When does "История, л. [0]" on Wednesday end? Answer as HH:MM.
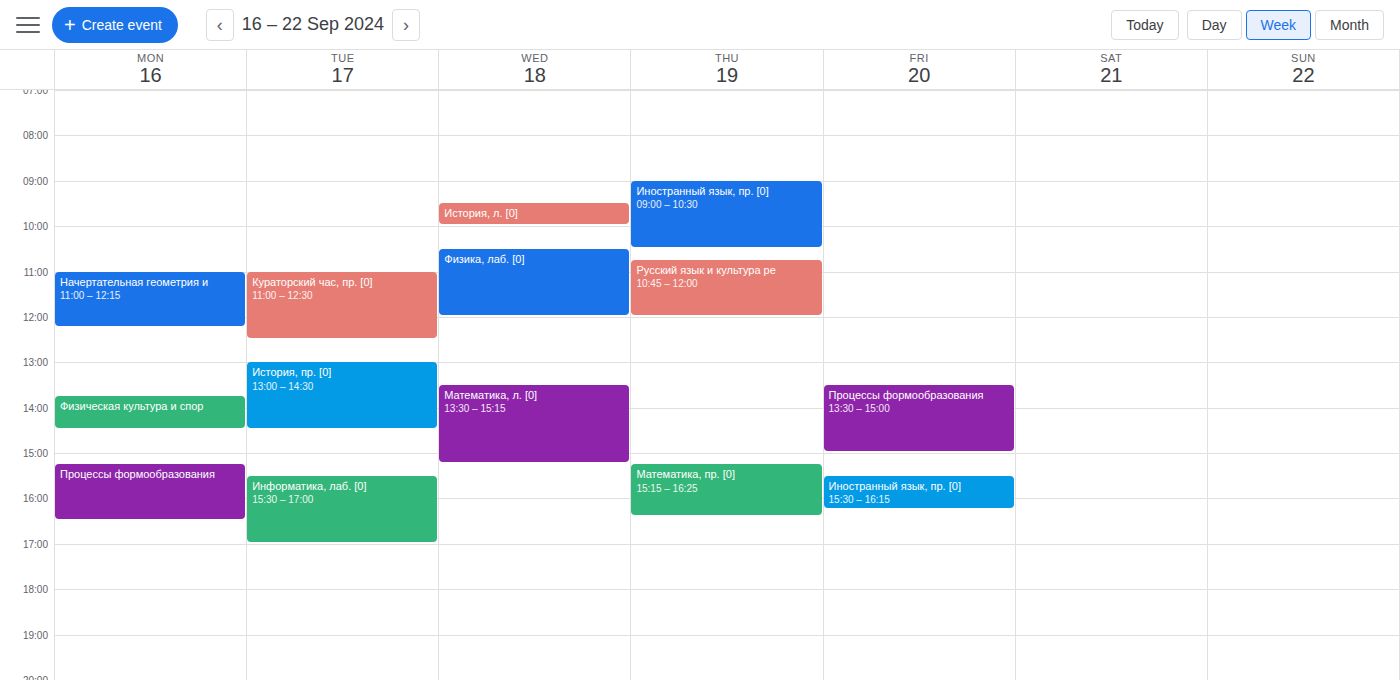
10:00